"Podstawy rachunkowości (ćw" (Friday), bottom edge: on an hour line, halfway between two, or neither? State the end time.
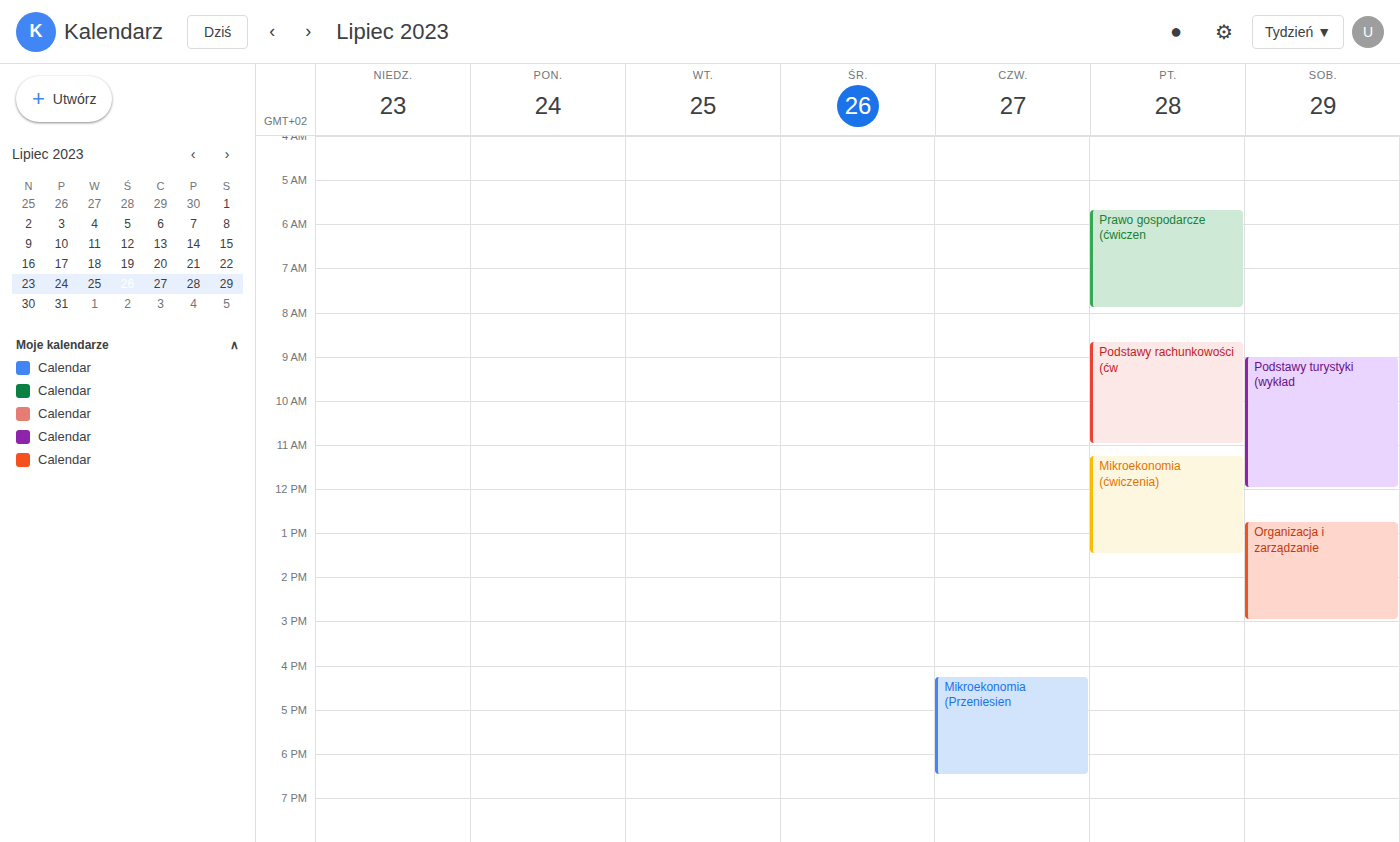
11:00 -- exactly on the 11:00 line.